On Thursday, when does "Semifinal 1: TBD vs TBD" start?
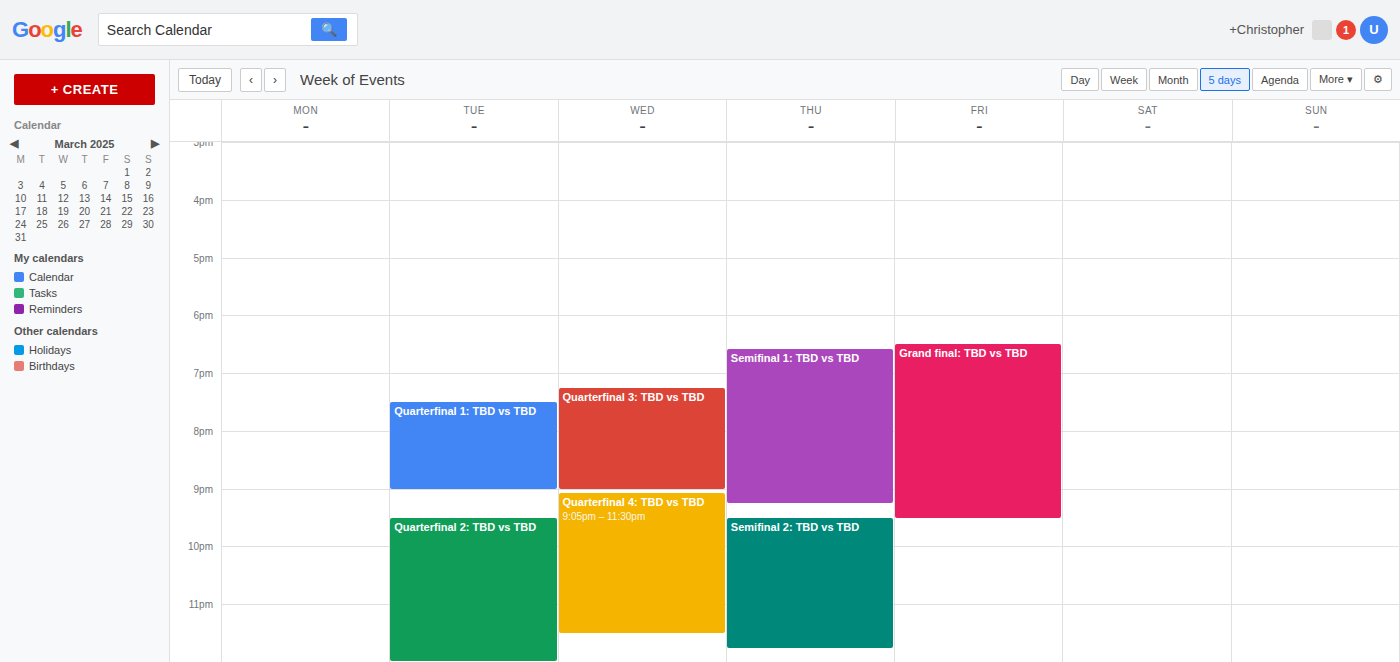
18:35